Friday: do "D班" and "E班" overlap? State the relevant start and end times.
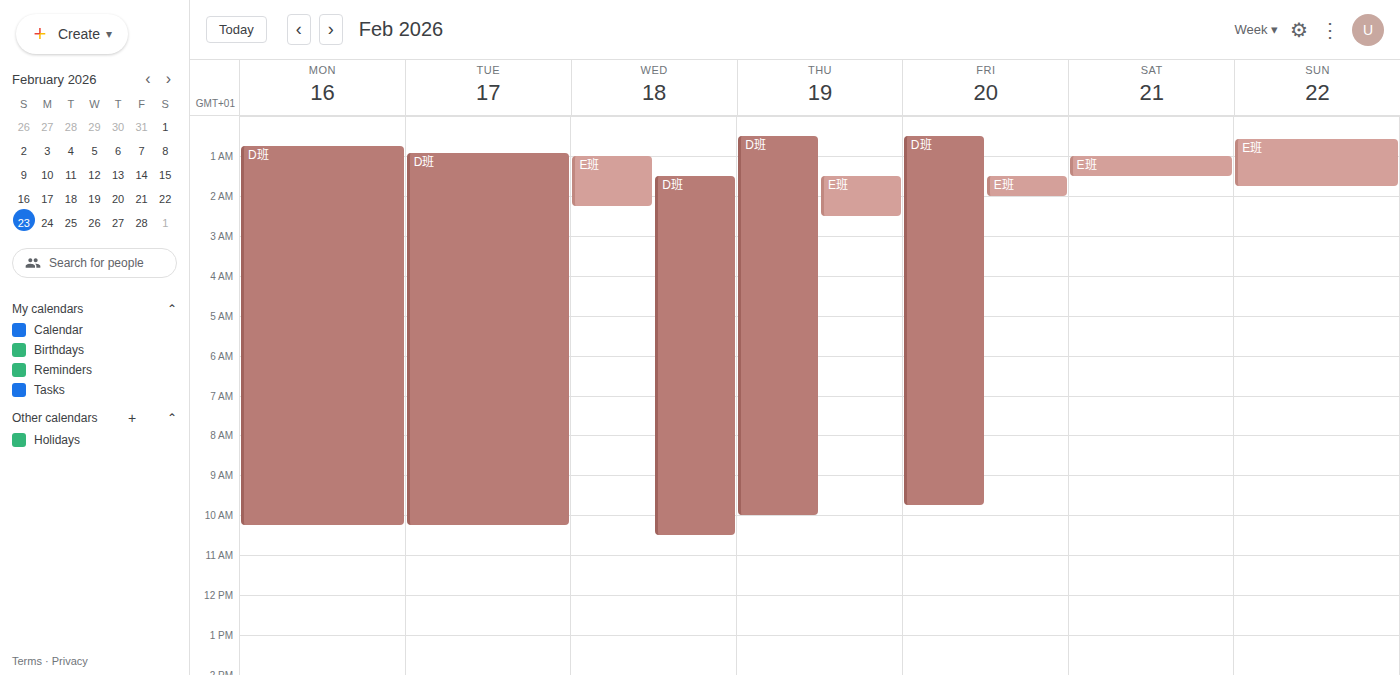
"E班" runs 1:30 AM to 2:00 AM, inside "D班" -- they overlap.